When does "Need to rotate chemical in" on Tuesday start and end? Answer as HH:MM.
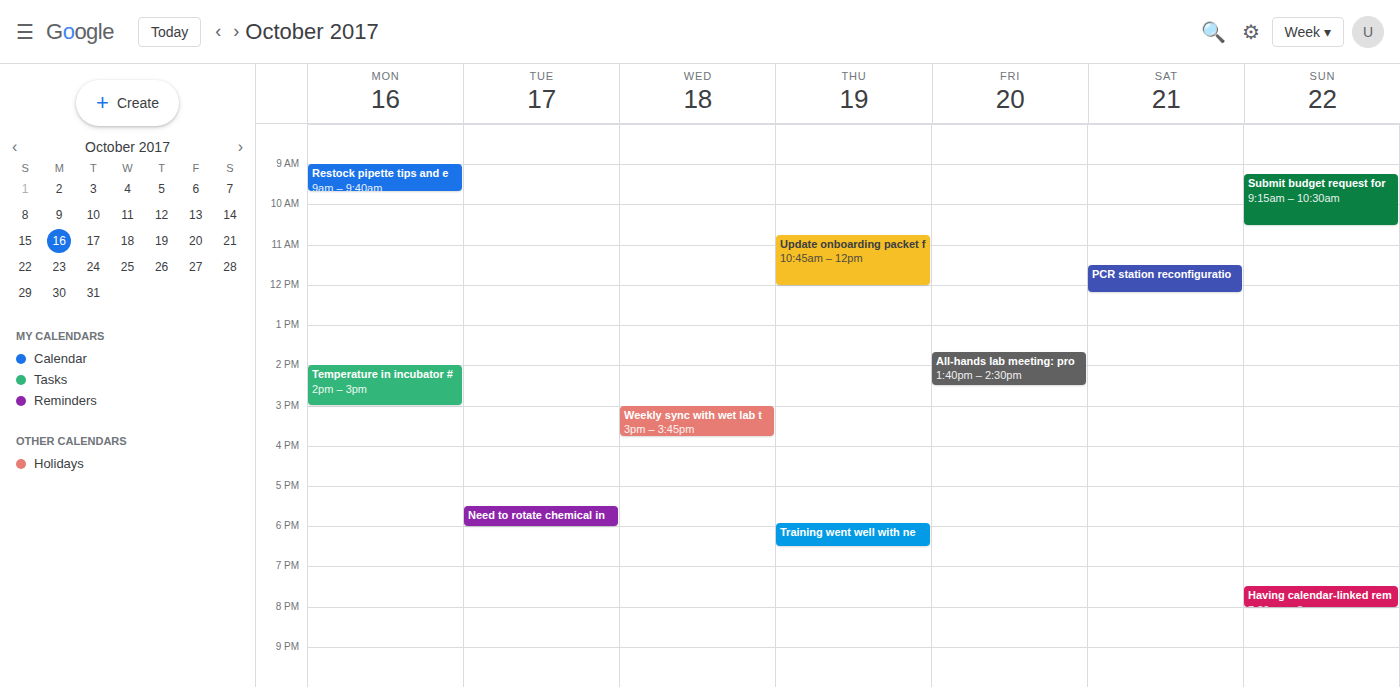
17:30 to 18:00